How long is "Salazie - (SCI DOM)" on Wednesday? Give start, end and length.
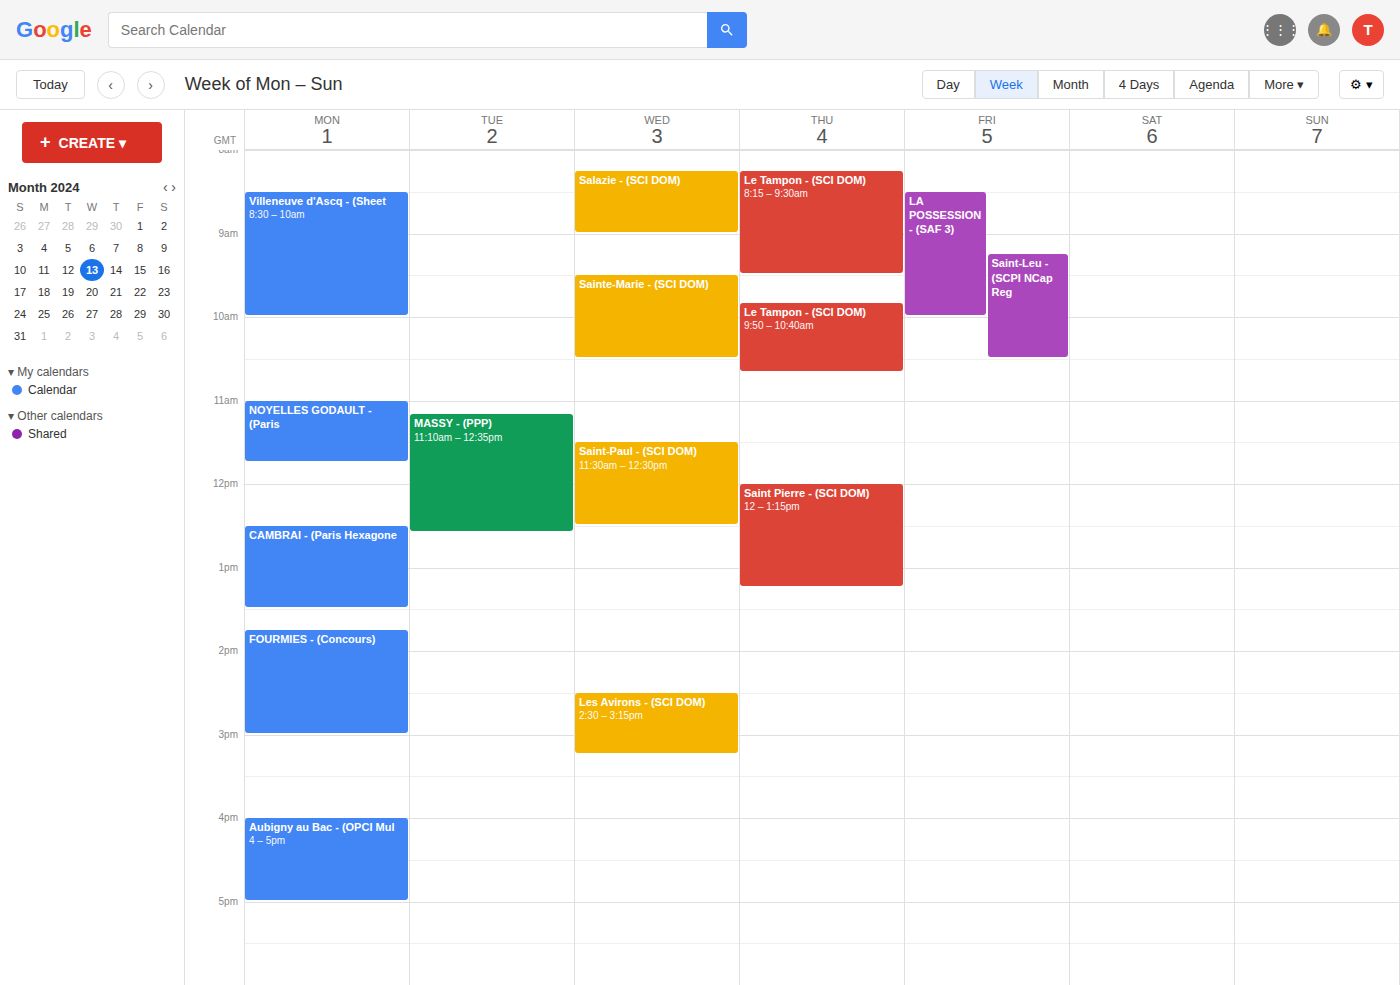
8:15 AM to 9:00 AM, 45 minutes